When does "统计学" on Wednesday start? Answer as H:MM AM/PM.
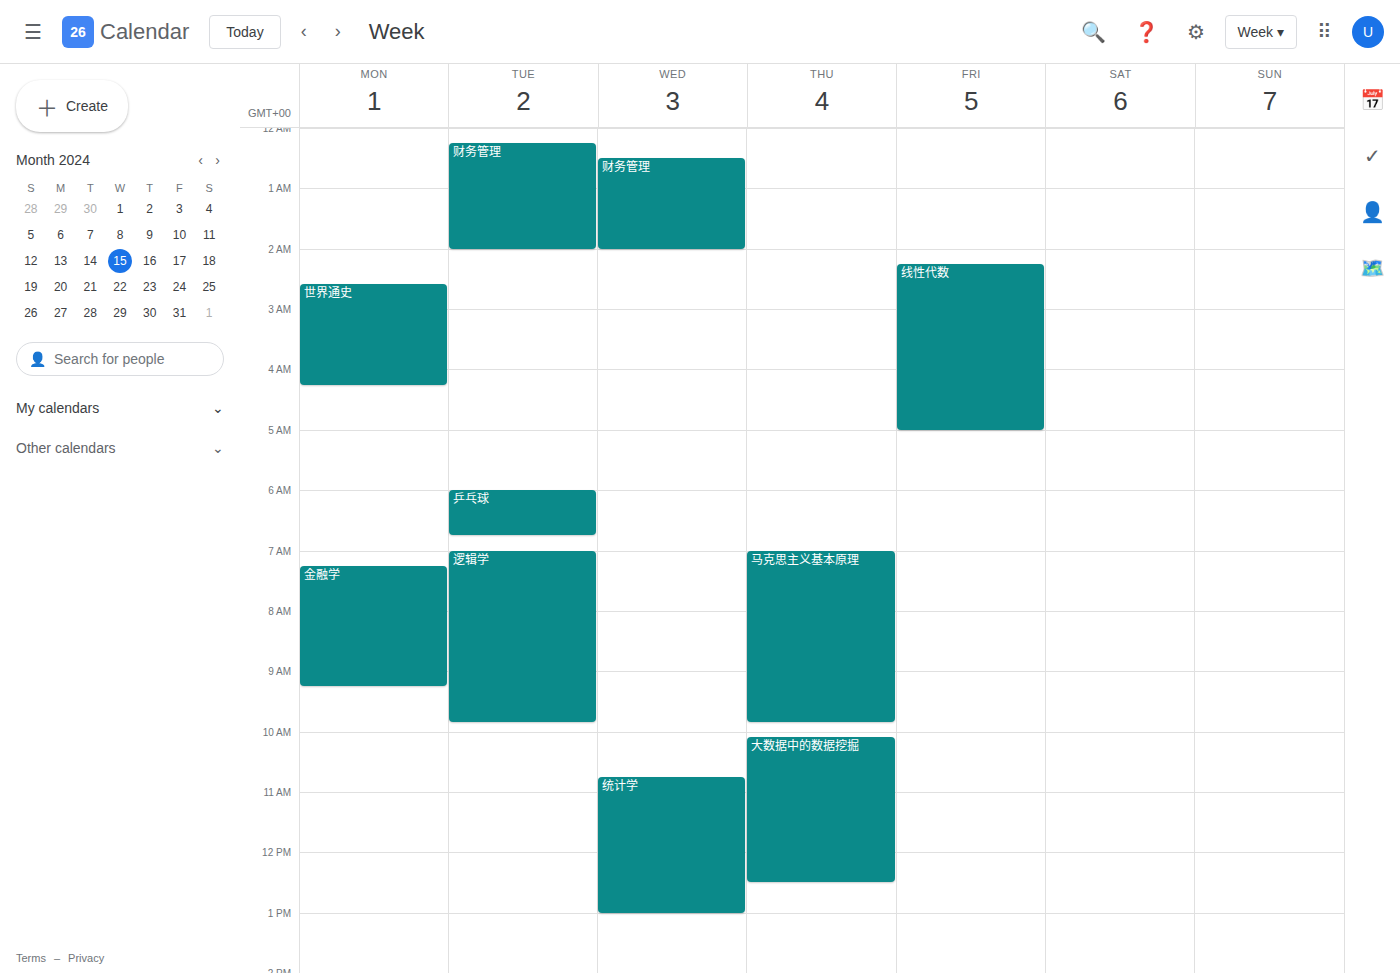
10:45 AM